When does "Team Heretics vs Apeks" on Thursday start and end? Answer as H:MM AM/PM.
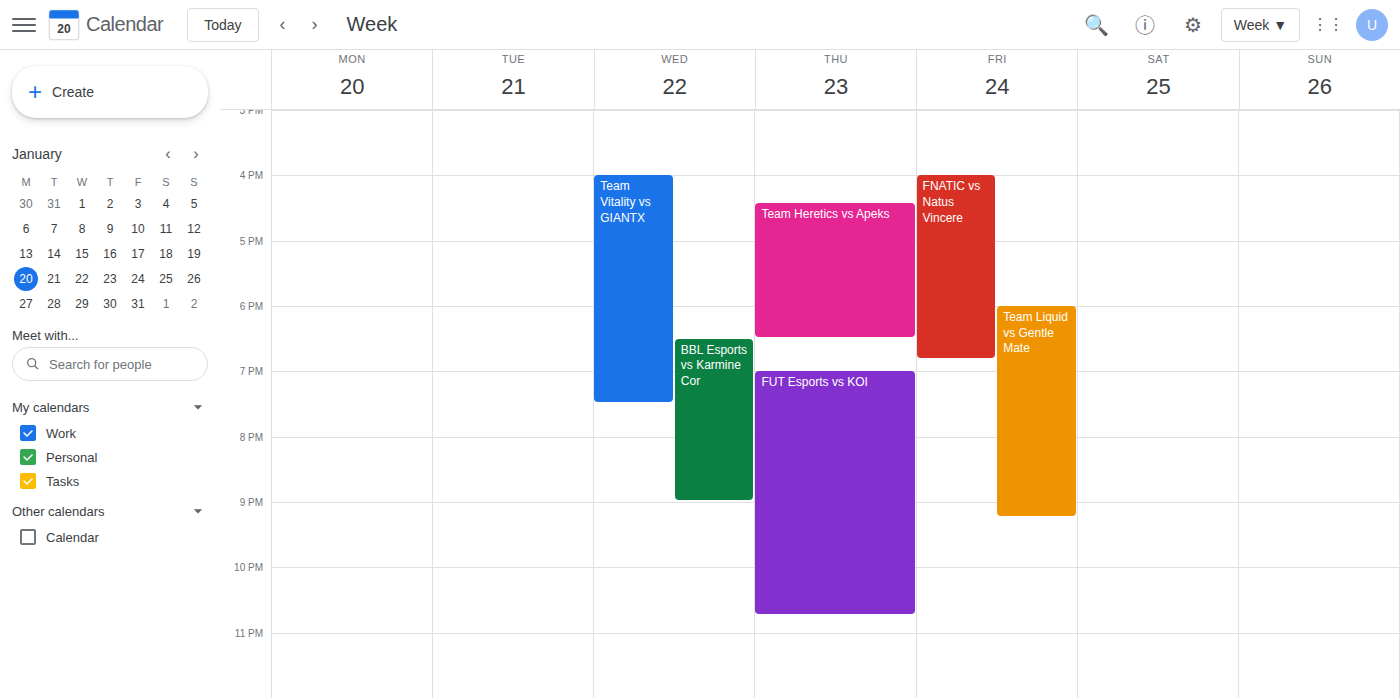
4:25 PM to 6:30 PM